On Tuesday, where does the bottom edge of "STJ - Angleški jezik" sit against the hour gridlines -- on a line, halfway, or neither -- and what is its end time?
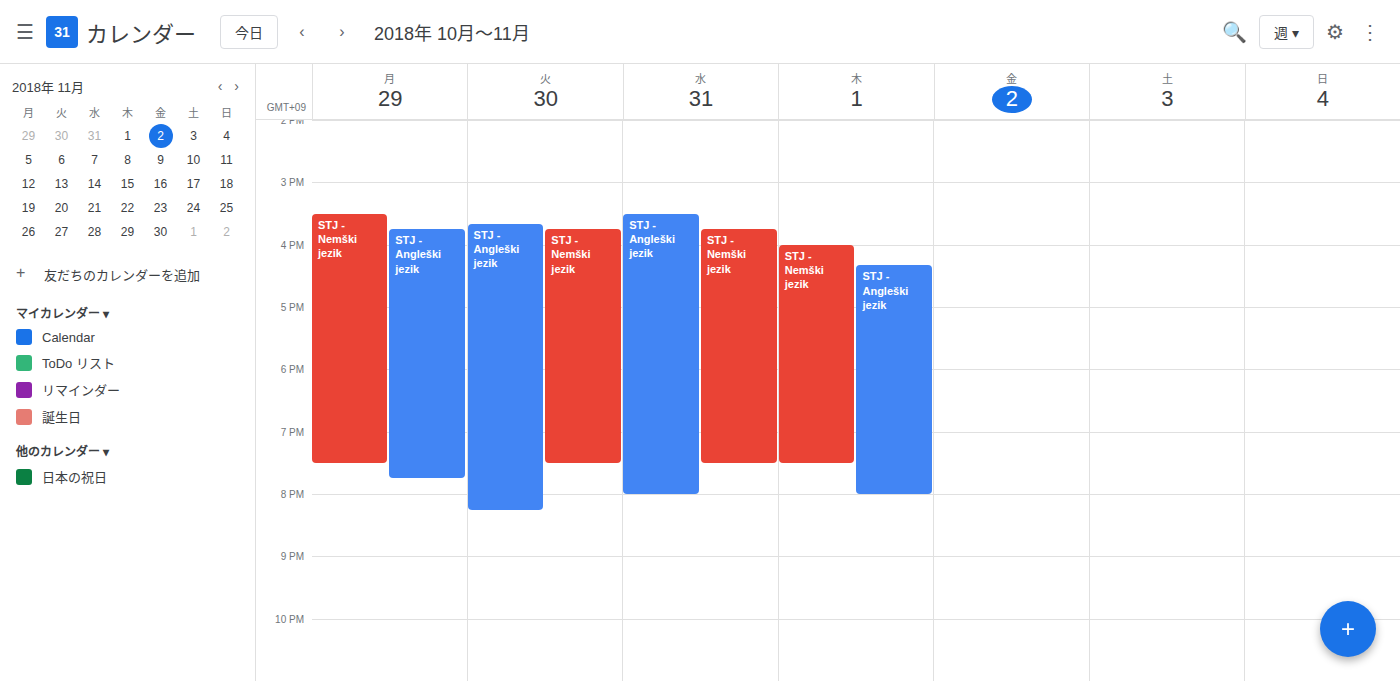
8:15 PM -- neither: a quarter of the way from the 8 PM line to the 9 PM line.